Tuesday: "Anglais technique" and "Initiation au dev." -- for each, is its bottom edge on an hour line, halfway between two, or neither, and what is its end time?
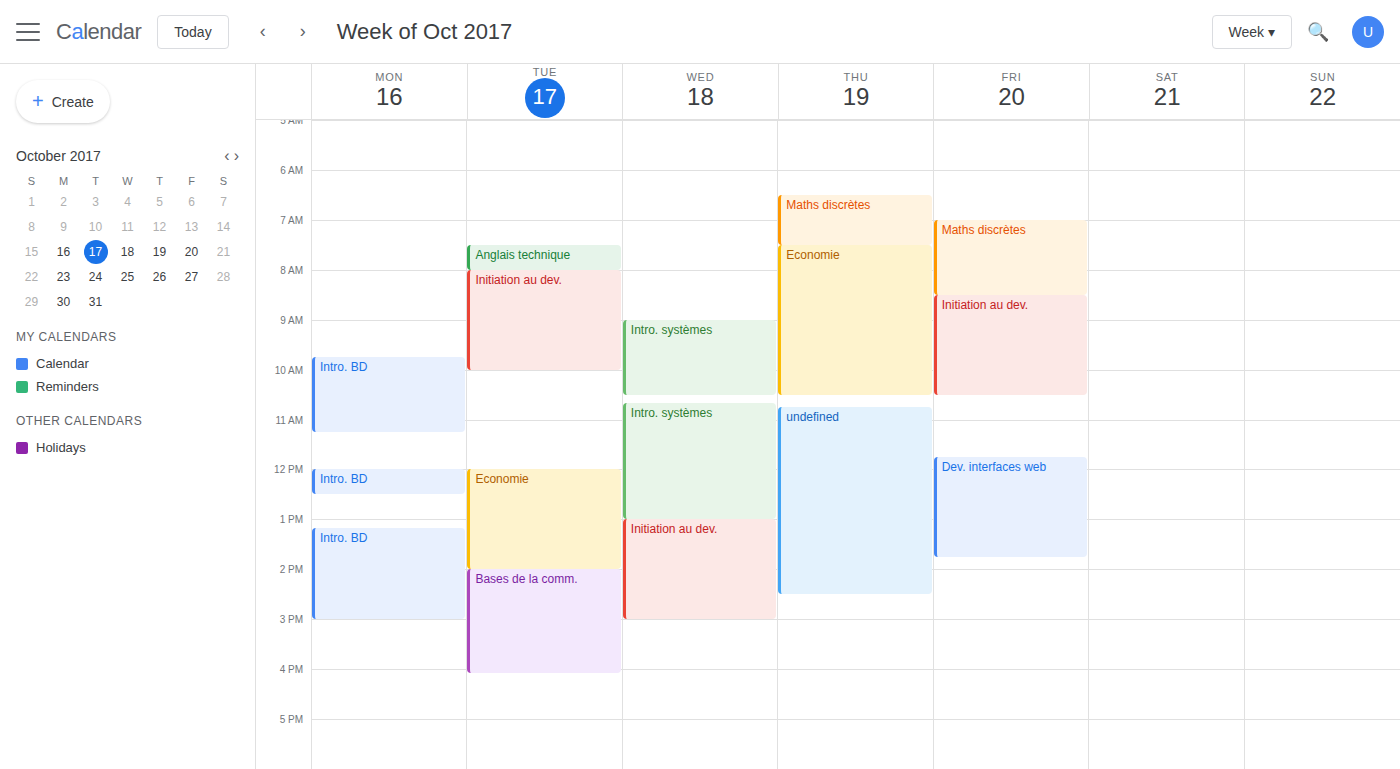
"Anglais technique": 8:00 AM, exactly on the 8 AM line. "Initiation au dev.": 10:00 AM, exactly on the 10 AM line.